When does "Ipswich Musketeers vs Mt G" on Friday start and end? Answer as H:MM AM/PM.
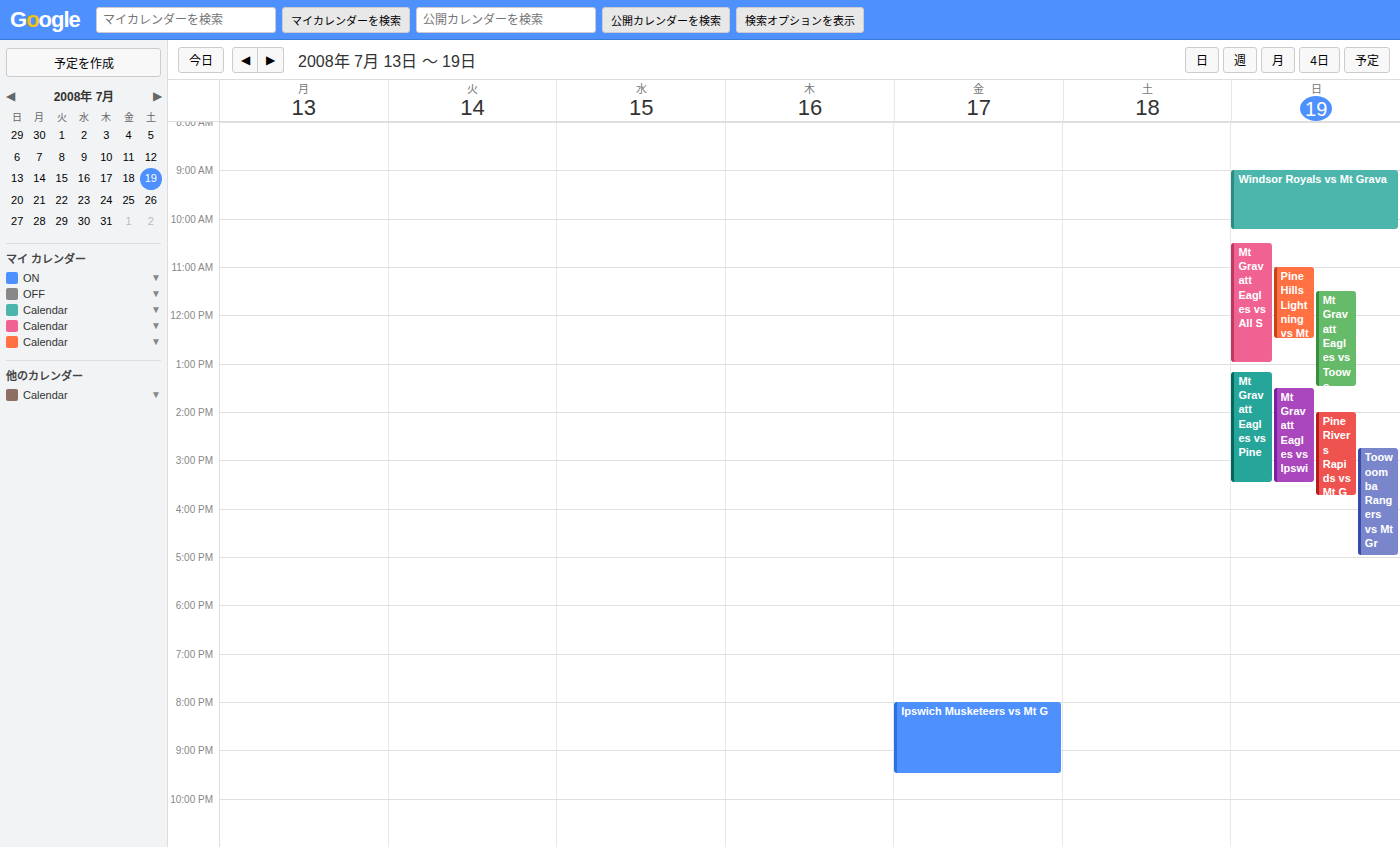
8:00 PM to 9:30 PM